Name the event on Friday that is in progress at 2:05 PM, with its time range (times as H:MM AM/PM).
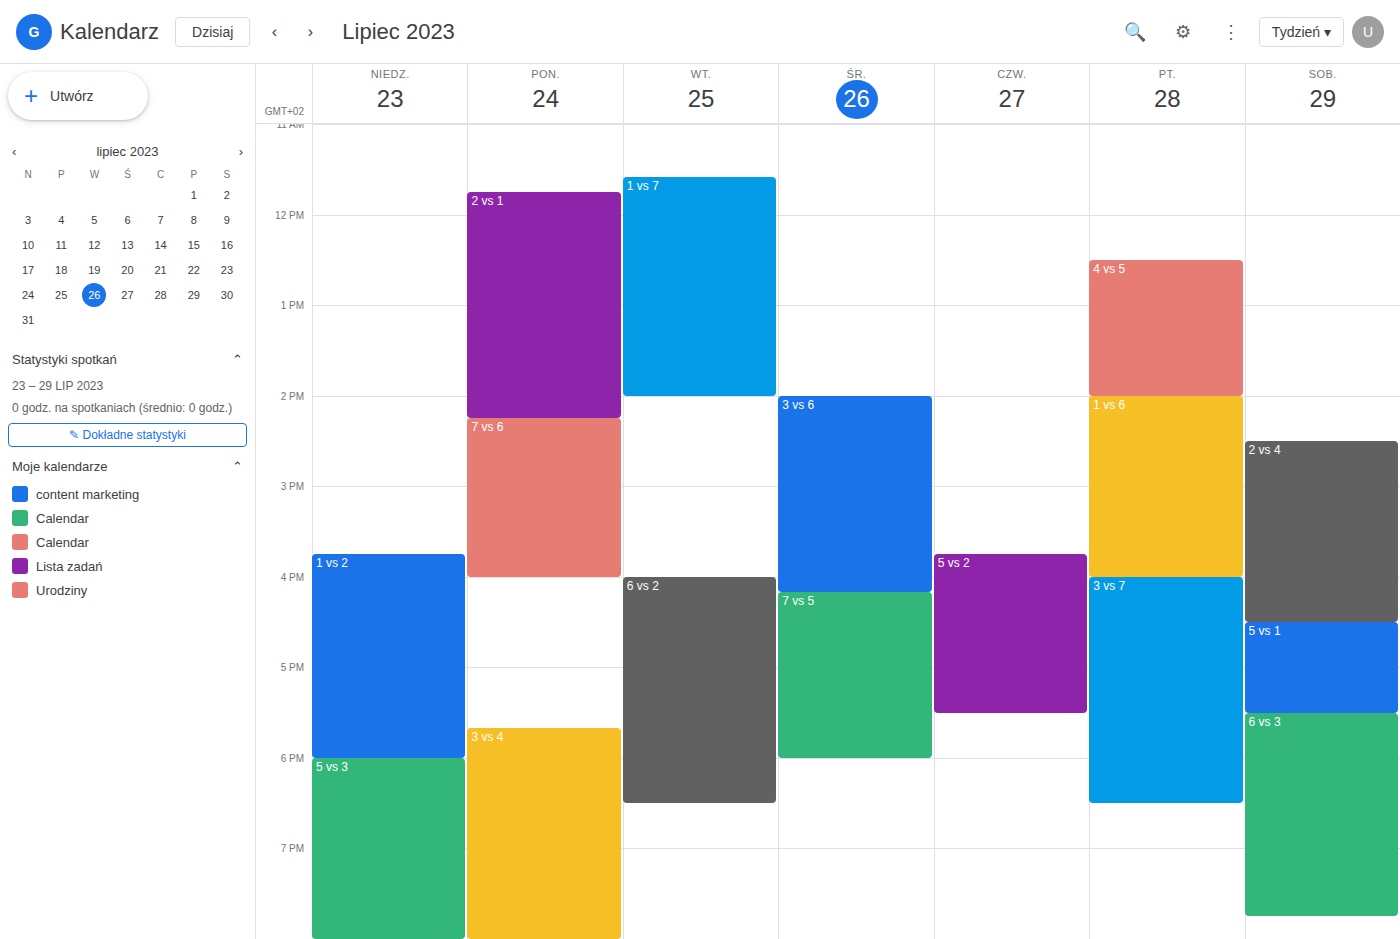
"1 vs 6", 2:00 PM to 4:00 PM